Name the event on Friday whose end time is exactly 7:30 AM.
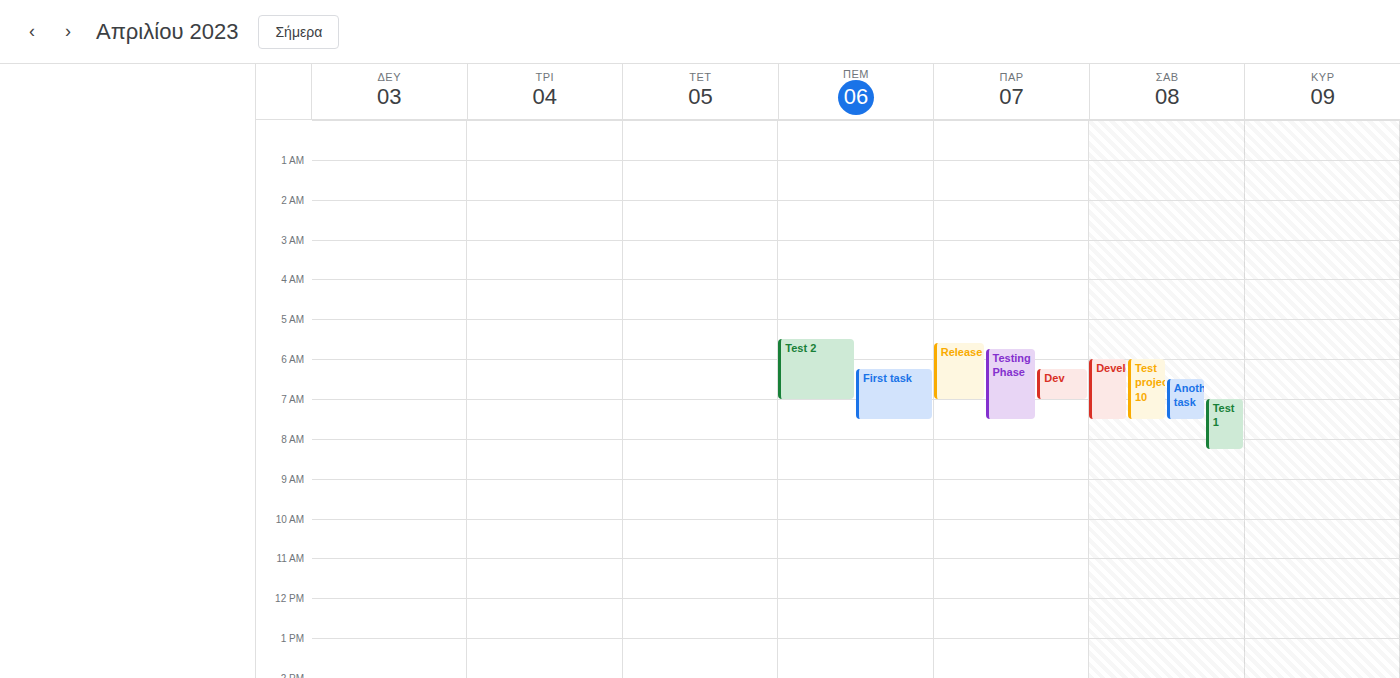
"Testing Phase"